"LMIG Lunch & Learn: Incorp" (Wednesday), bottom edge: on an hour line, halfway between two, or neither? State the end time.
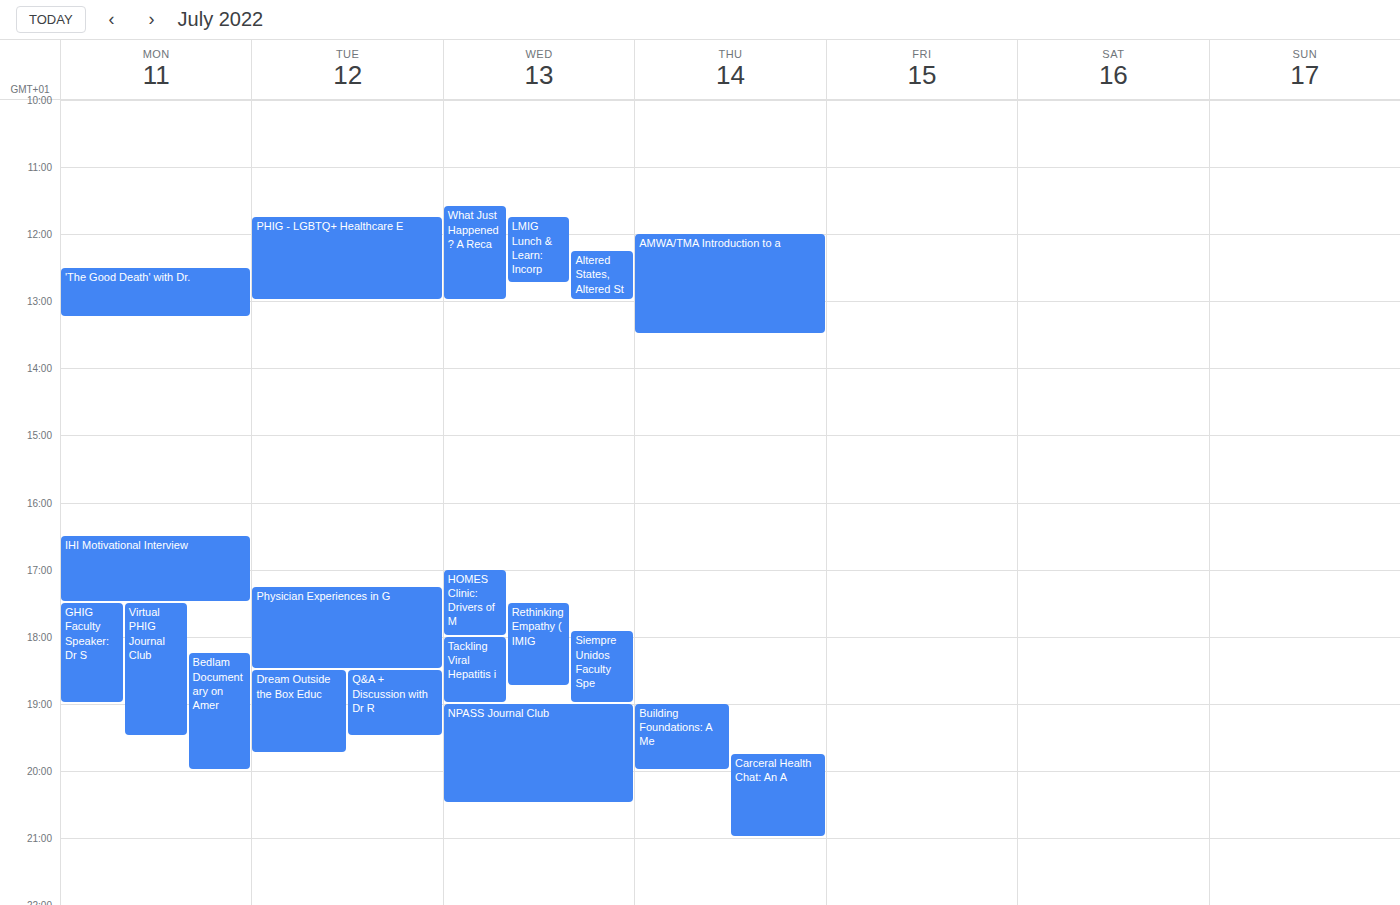
12:45 PM -- neither: three quarters of the way from the 12 PM line to the 1 PM line.